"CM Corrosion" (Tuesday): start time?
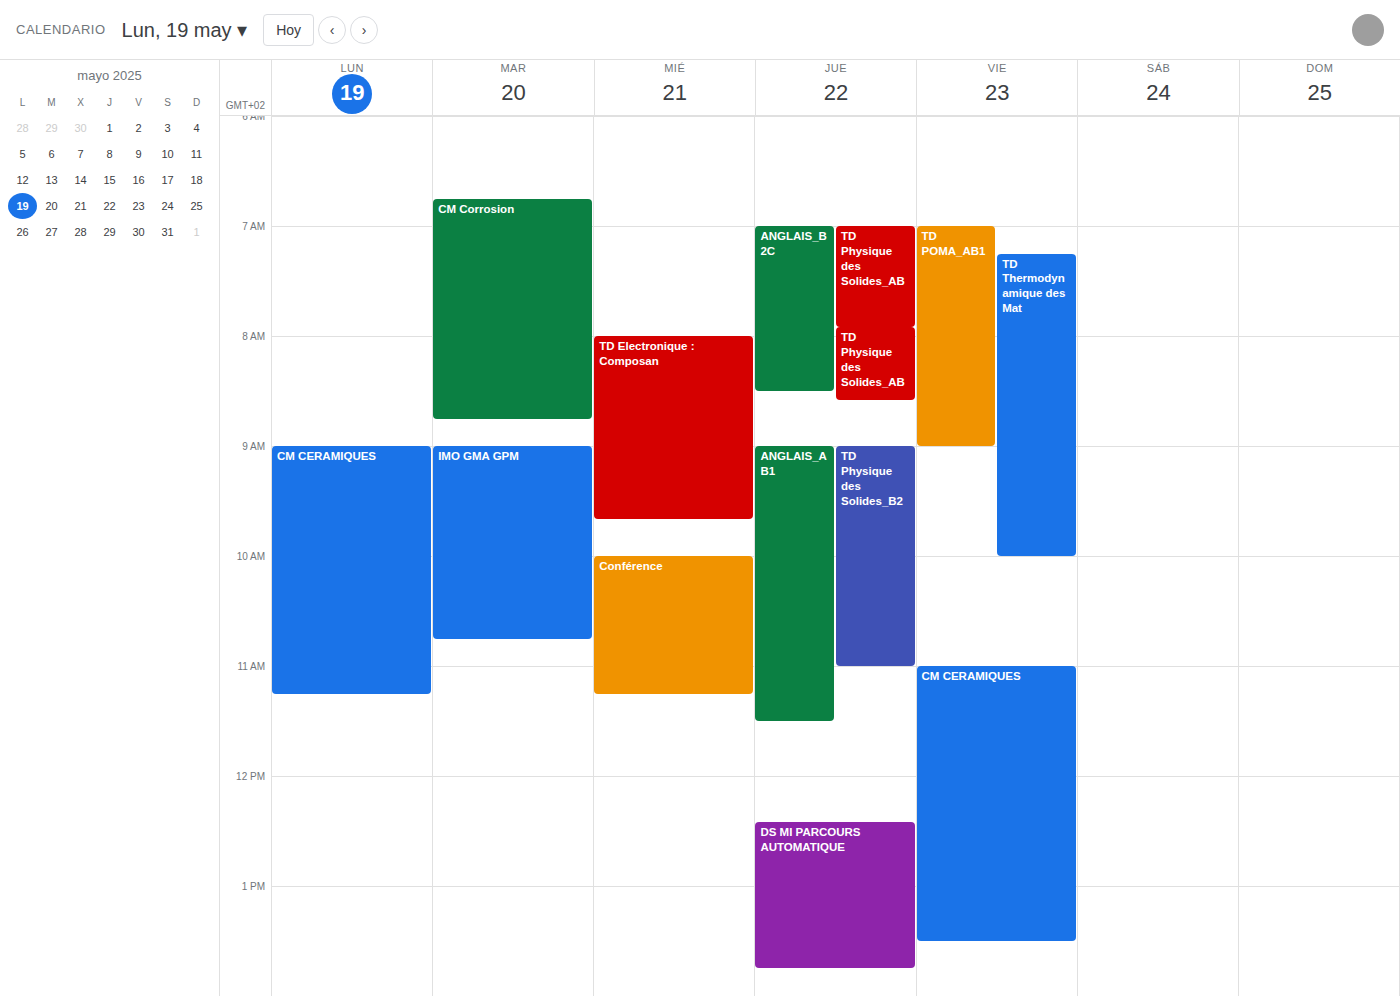
6:45 AM